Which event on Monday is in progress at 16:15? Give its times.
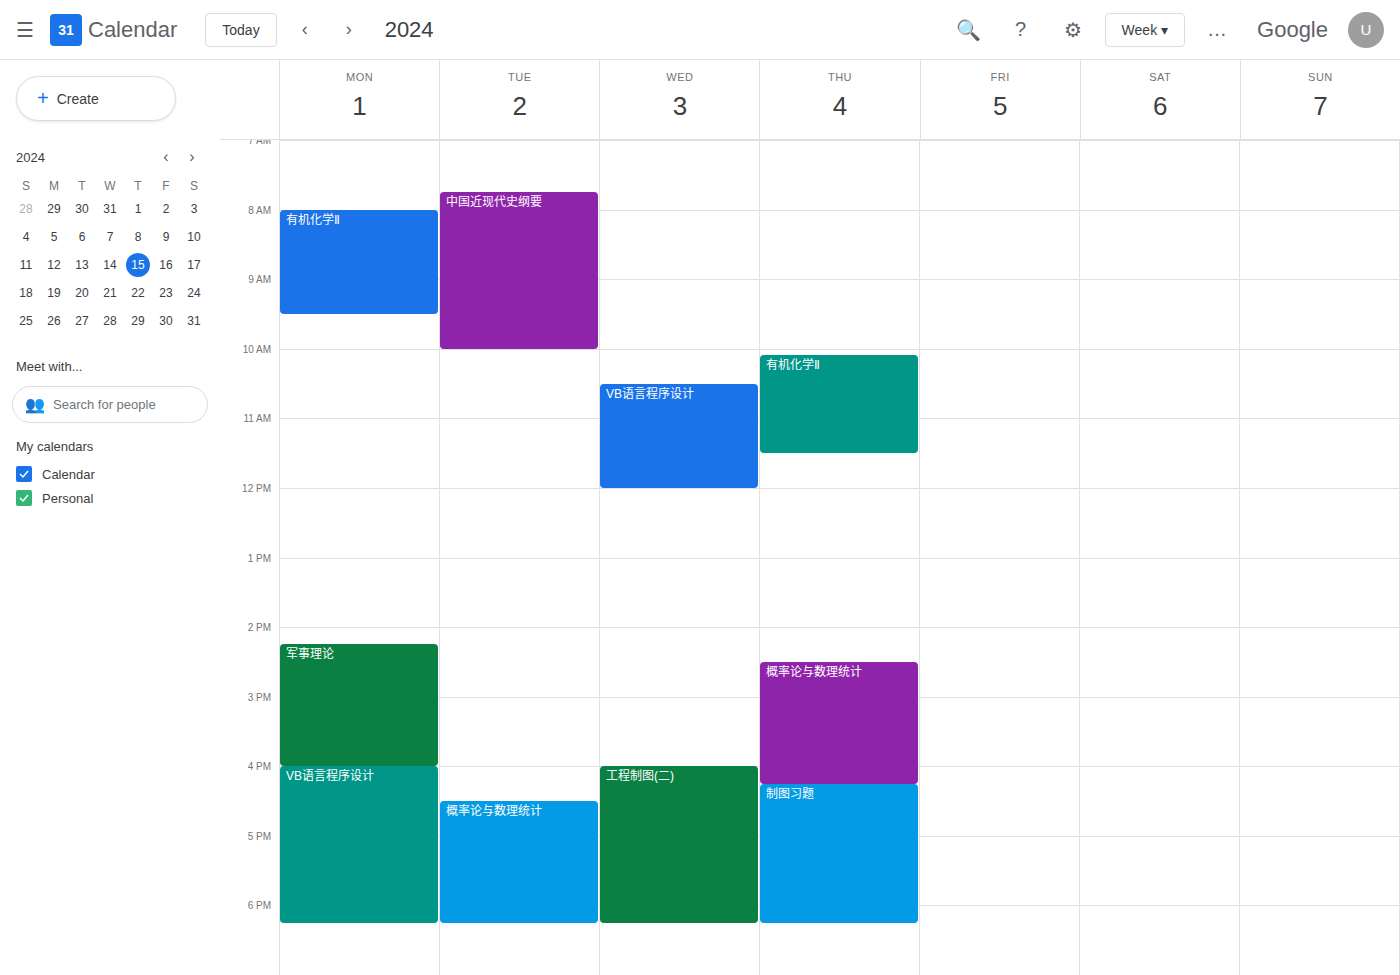
"VB语言程序设计", 16:00 to 18:15